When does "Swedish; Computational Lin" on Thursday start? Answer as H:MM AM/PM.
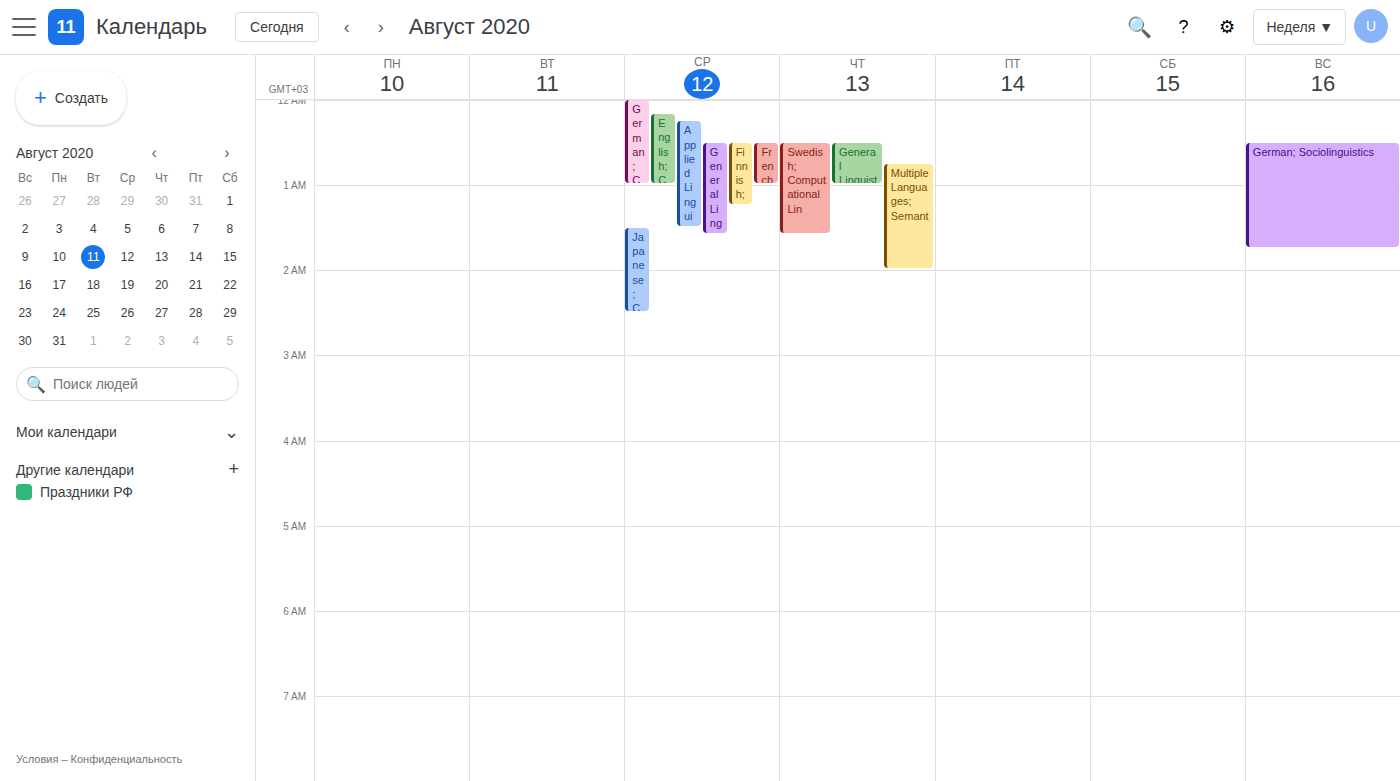
12:30 AM